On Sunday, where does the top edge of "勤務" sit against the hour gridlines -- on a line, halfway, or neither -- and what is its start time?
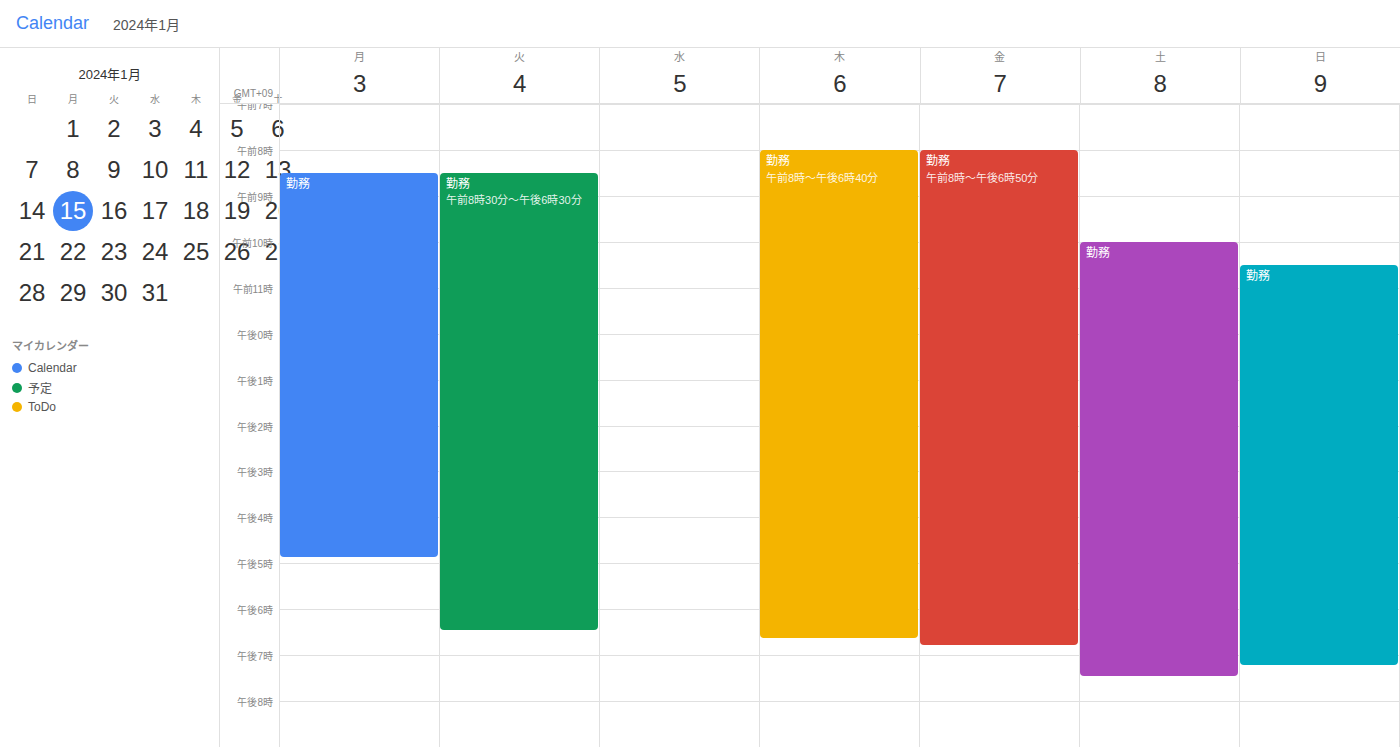
10:30 AM -- halfway between the 10 AM and 11 AM lines.